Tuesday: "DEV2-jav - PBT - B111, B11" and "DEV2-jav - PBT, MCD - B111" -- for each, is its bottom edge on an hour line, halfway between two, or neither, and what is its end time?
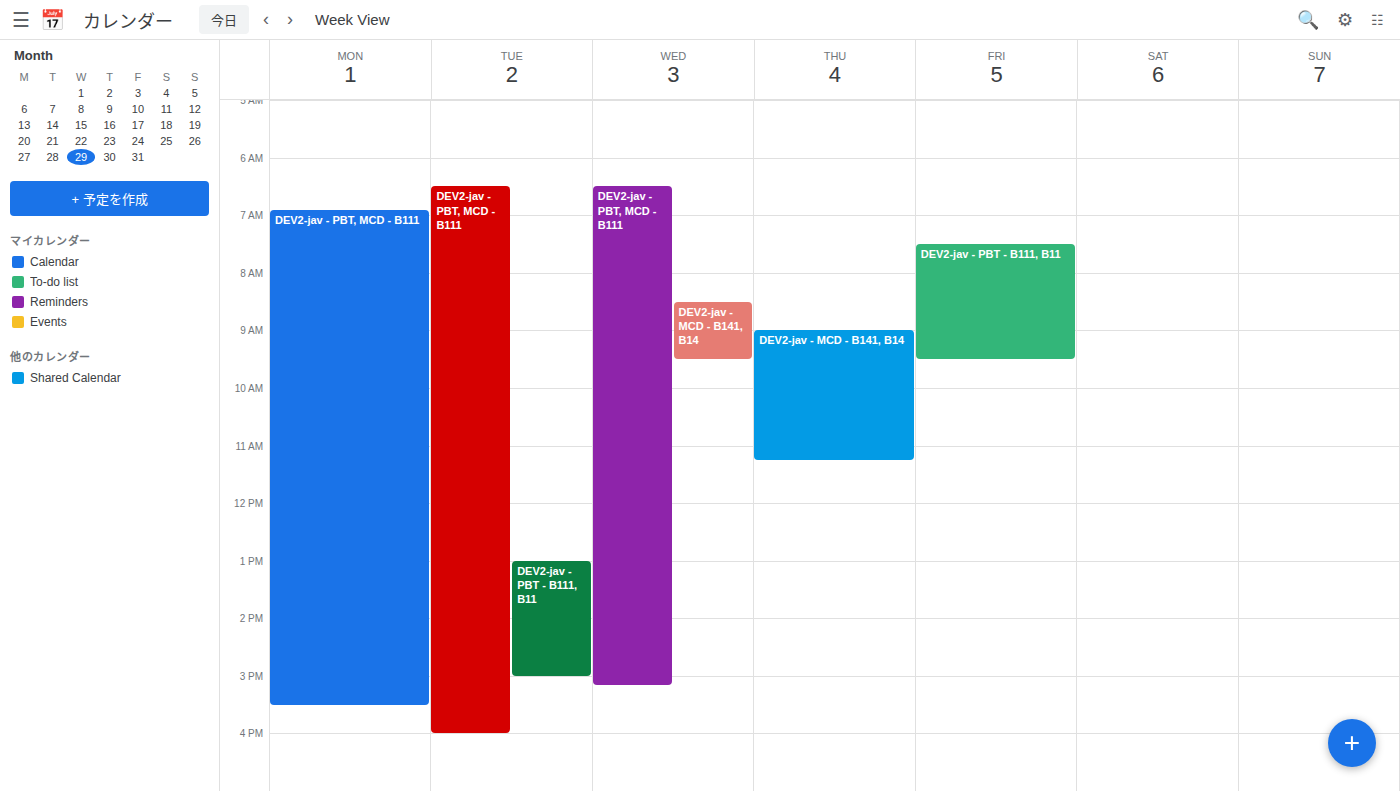
"DEV2-jav - PBT - B111, B11": 3:00 PM, exactly on the 3 PM line. "DEV2-jav - PBT, MCD - B111": 4:00 PM, exactly on the 4 PM line.